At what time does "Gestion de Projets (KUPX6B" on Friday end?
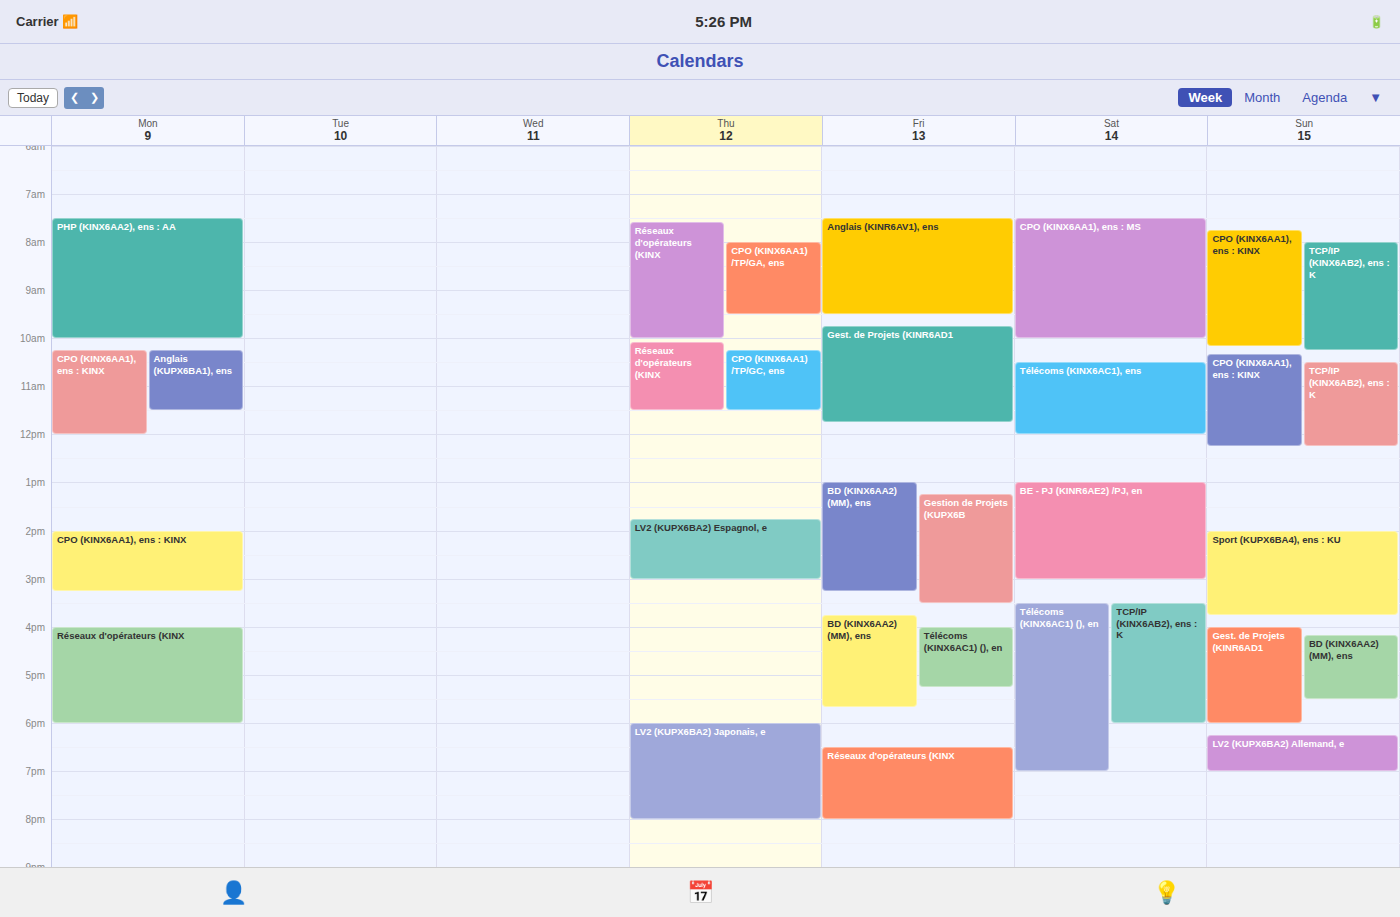
3:30 PM